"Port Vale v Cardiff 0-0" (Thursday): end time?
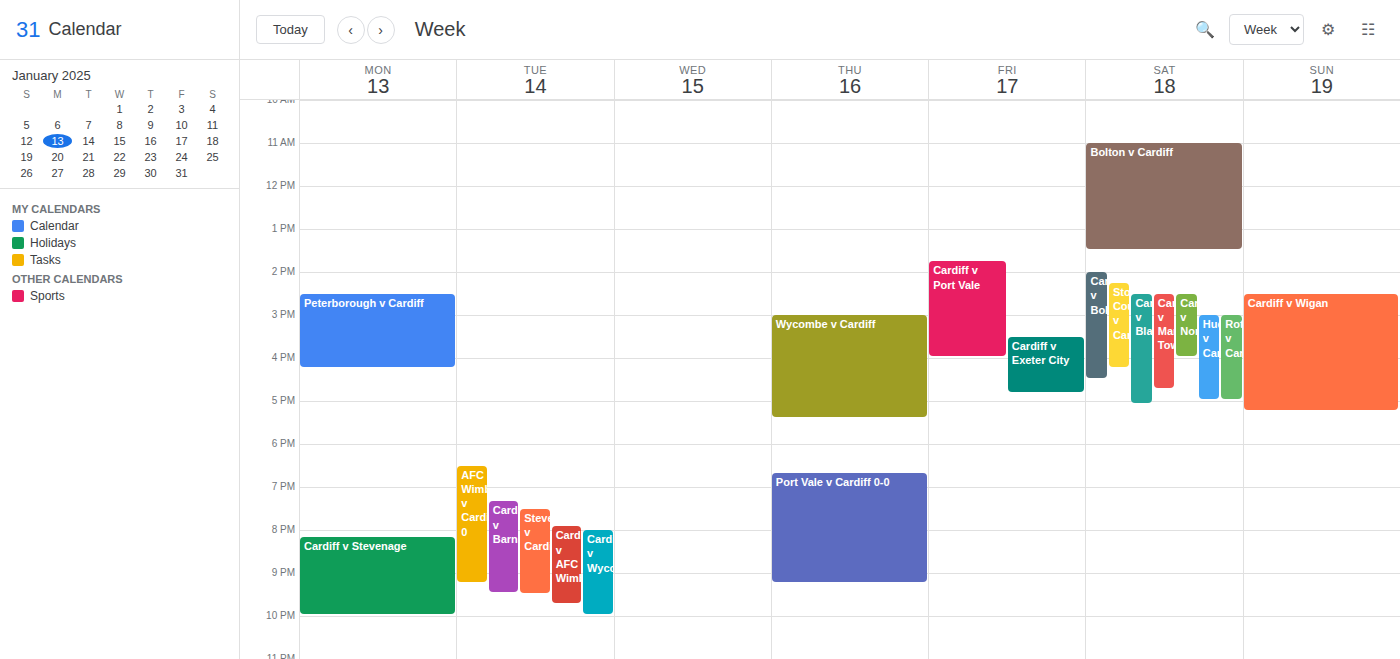
9:15 PM